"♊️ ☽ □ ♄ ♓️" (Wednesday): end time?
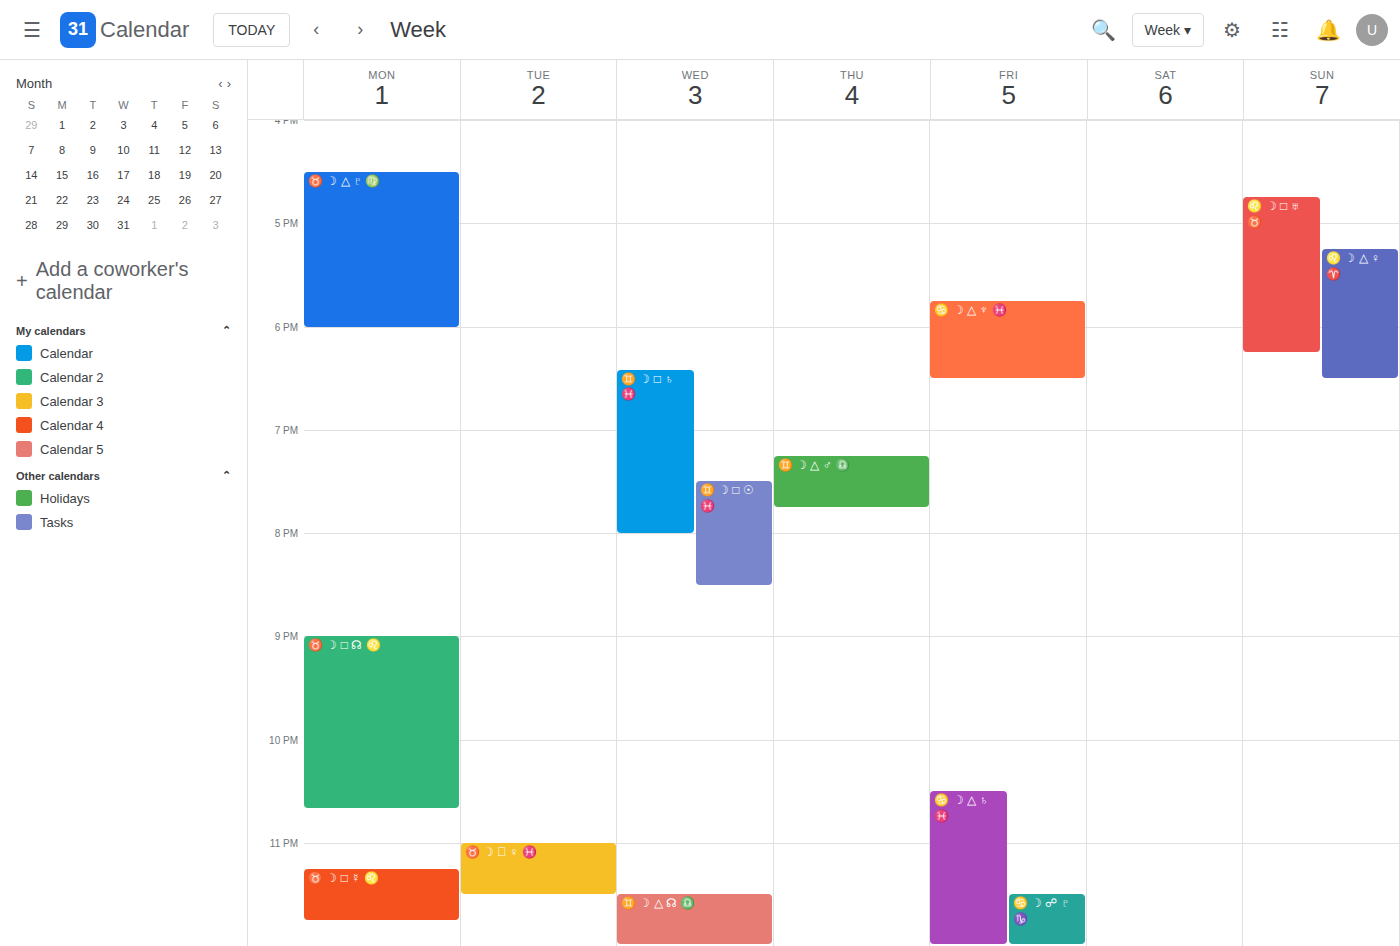
8:00 PM